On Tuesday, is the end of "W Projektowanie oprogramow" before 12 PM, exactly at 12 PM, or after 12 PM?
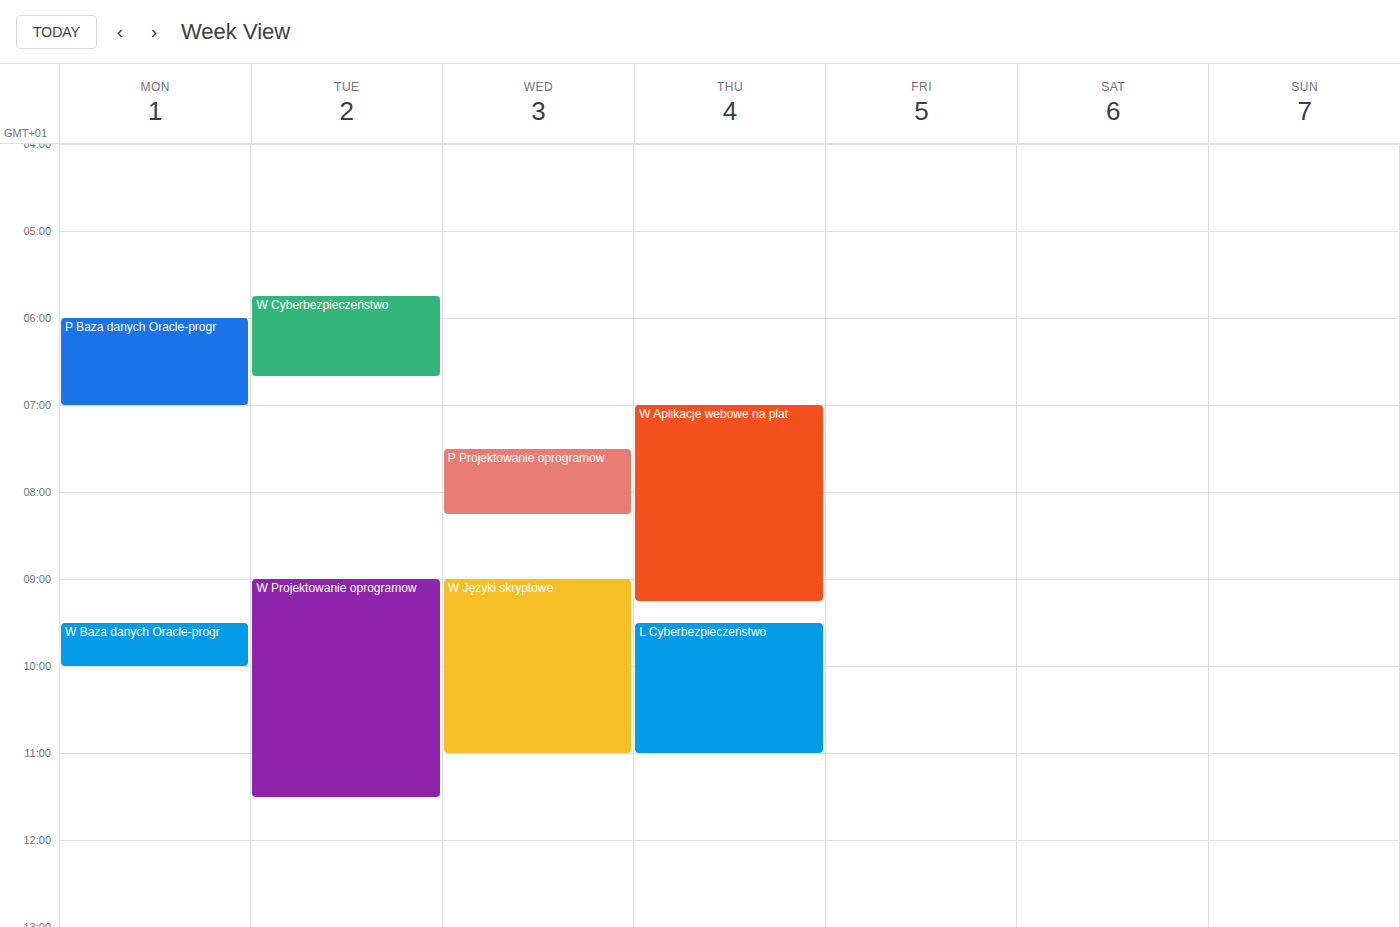
11:30 AM -- before 12 PM, 30 minutes above the 12 PM line.